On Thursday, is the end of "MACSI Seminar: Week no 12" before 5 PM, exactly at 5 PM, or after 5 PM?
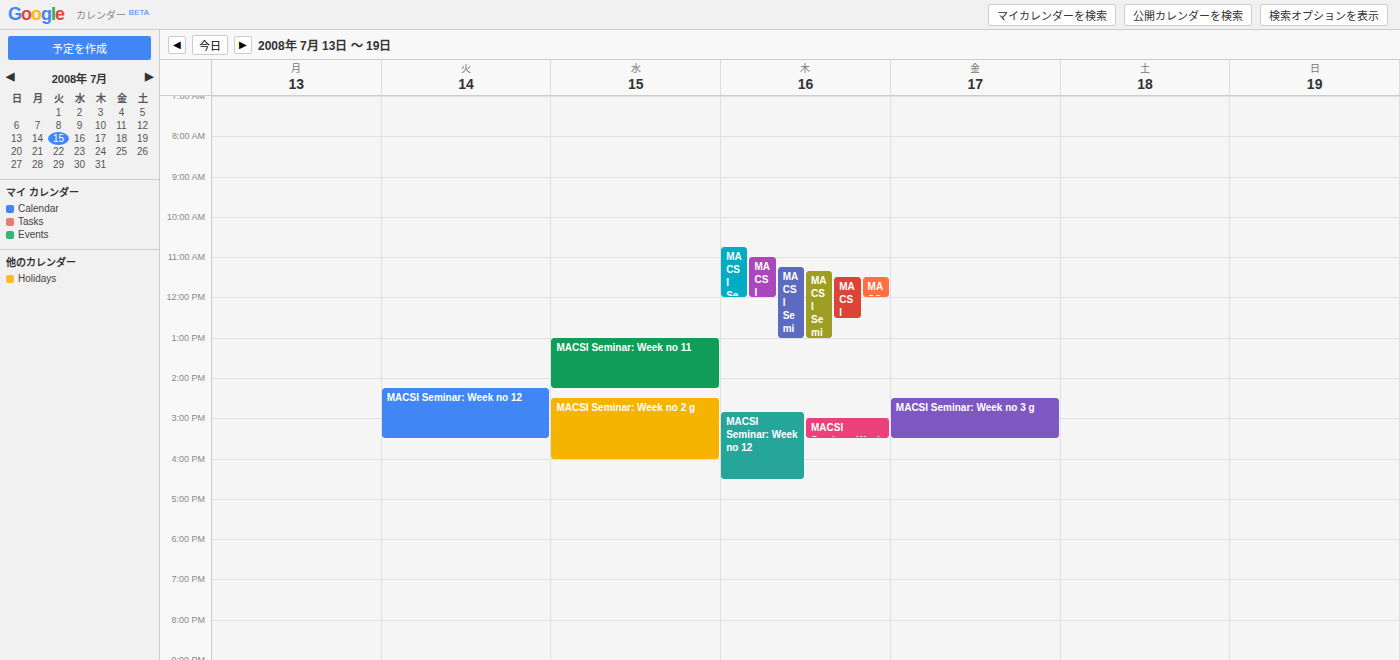
4:30 PM -- before 5 PM, 30 minutes above the 5 PM line.